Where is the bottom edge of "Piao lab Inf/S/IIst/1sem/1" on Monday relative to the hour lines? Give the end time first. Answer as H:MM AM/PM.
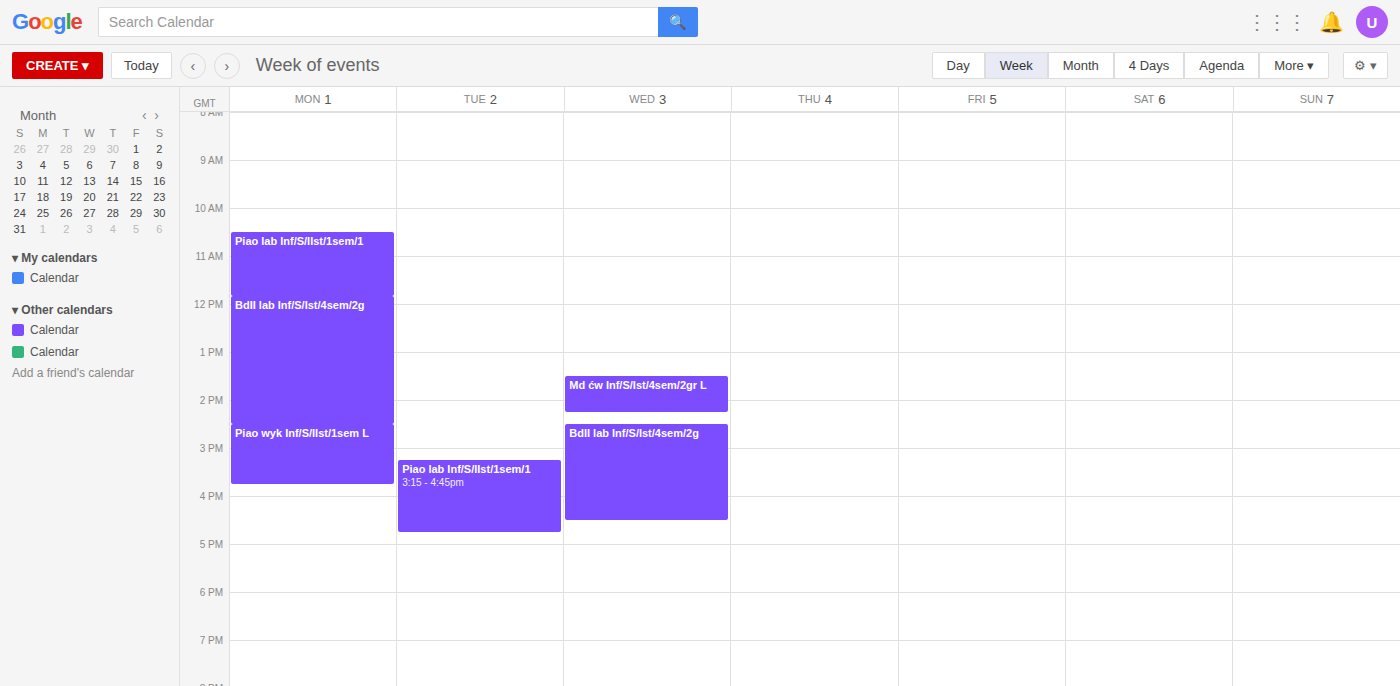
11:50 AM -- neither: 50 minutes below the 11 AM line and 10 minutes above the 12 PM line.